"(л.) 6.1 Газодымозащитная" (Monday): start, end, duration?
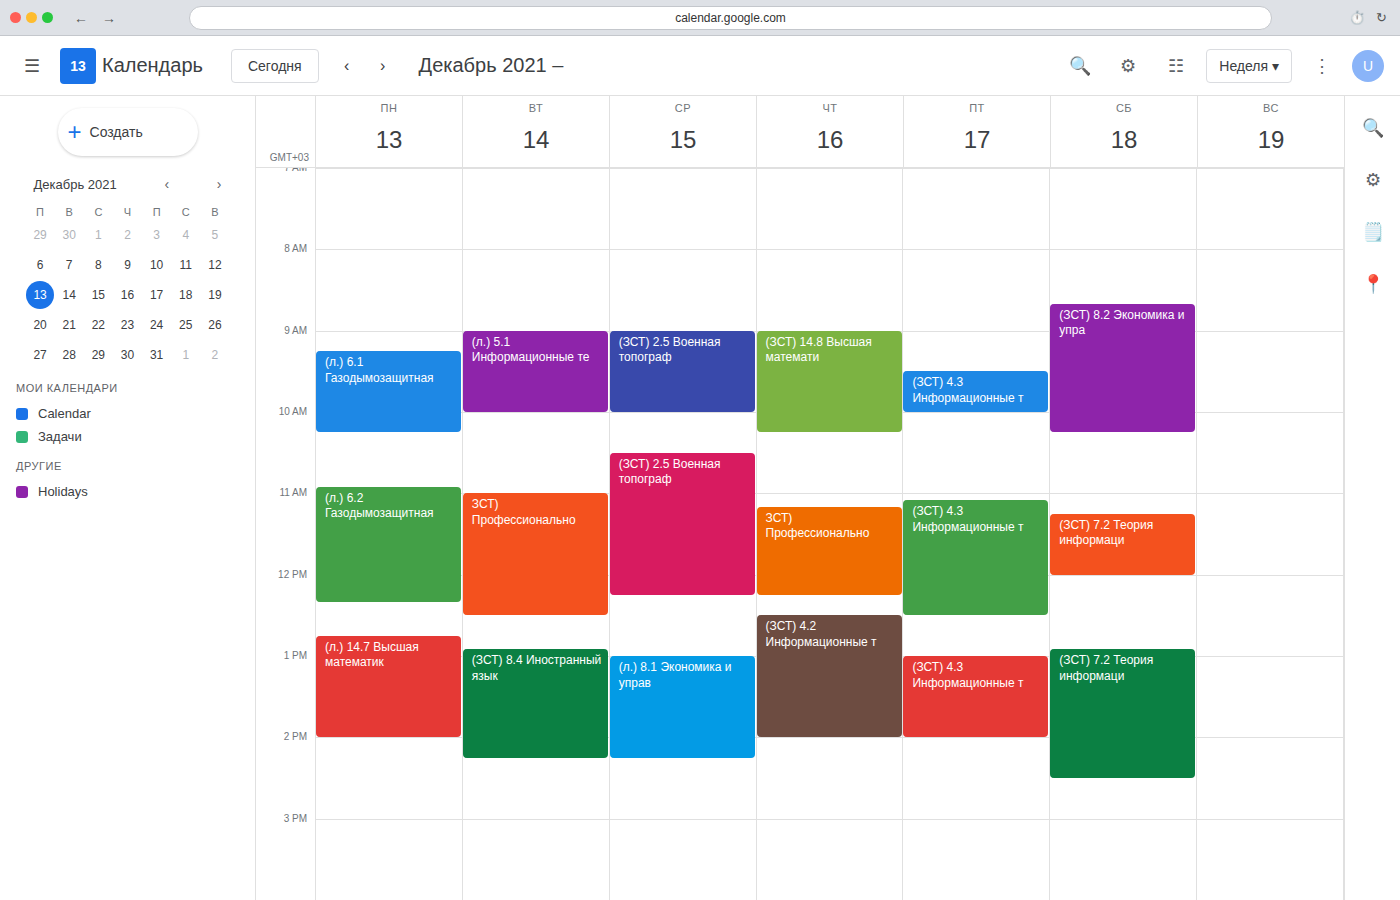
9:15 AM to 10:15 AM, 1 hour